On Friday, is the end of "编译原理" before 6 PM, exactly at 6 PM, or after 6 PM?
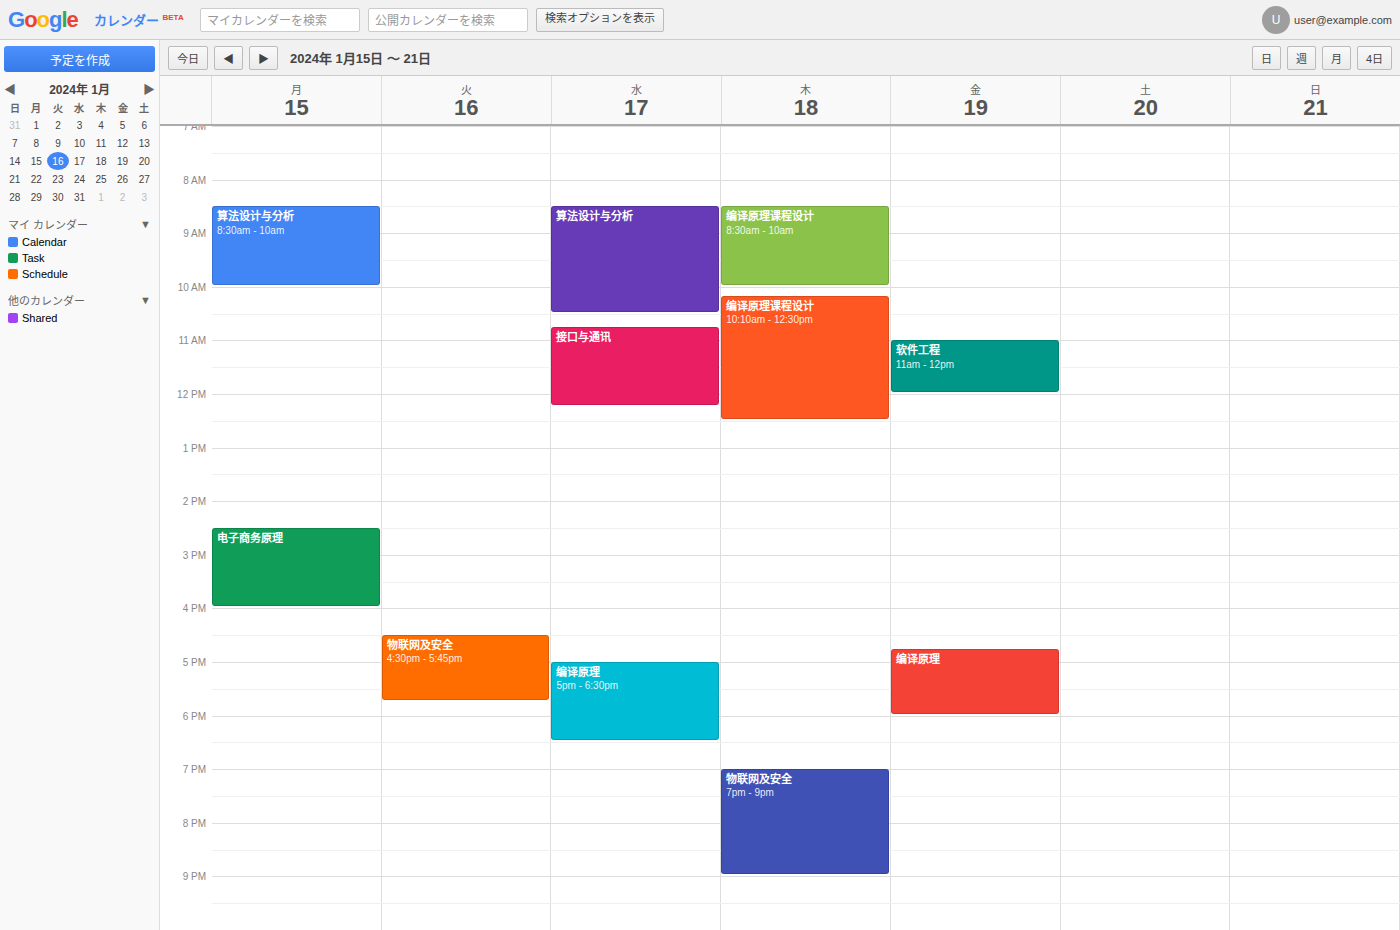
6:00 PM -- exactly at 6 PM, on the 6 PM line.